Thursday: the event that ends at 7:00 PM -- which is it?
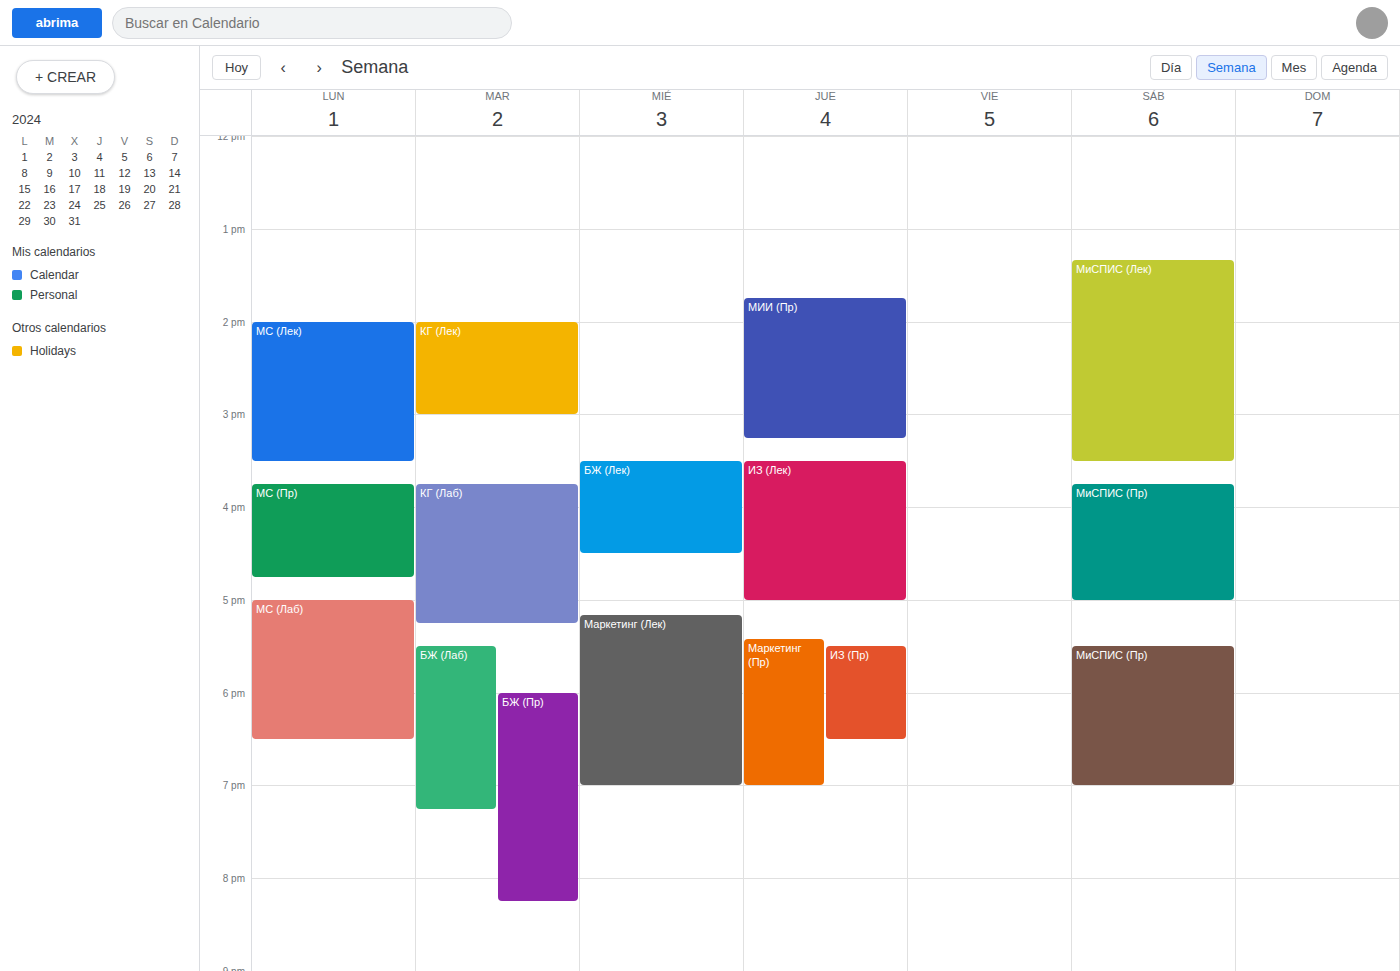
"Маркетинг (Пр)"